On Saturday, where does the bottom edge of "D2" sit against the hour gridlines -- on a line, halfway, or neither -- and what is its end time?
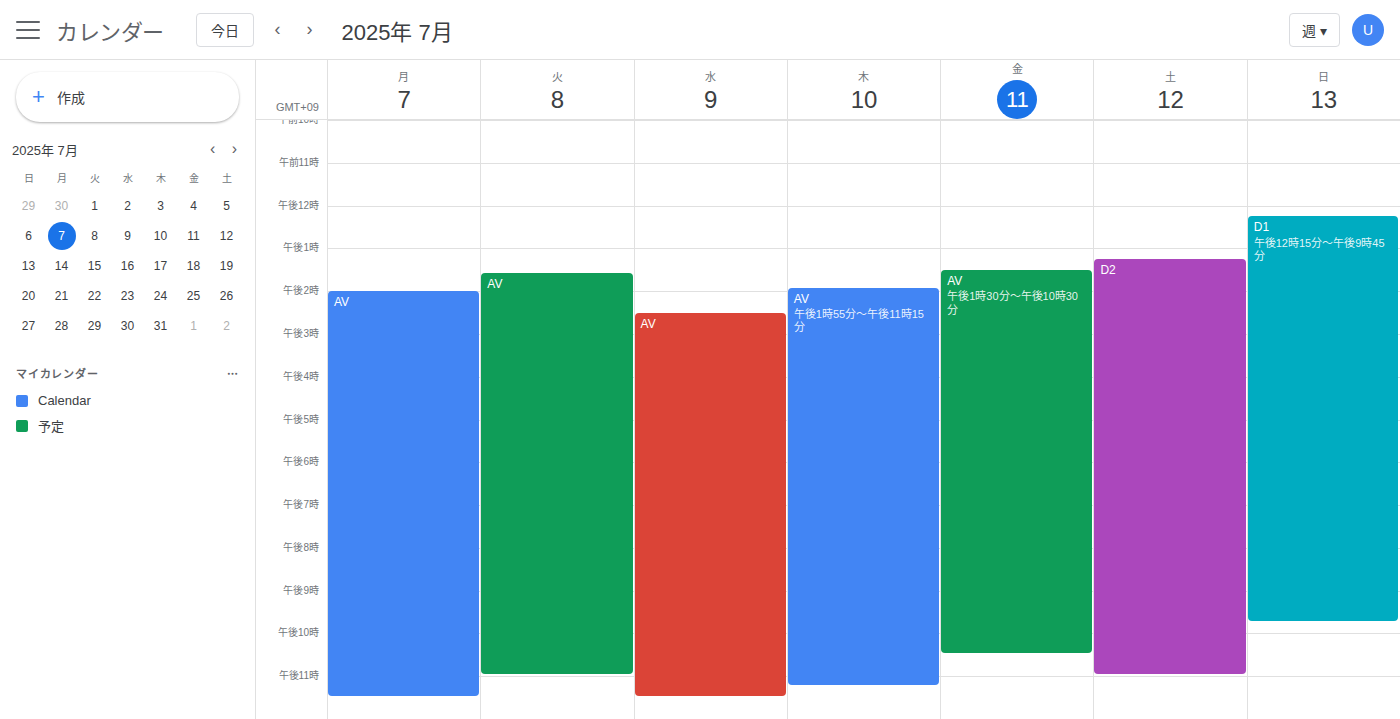
11:00 PM -- exactly on the 11 PM line.